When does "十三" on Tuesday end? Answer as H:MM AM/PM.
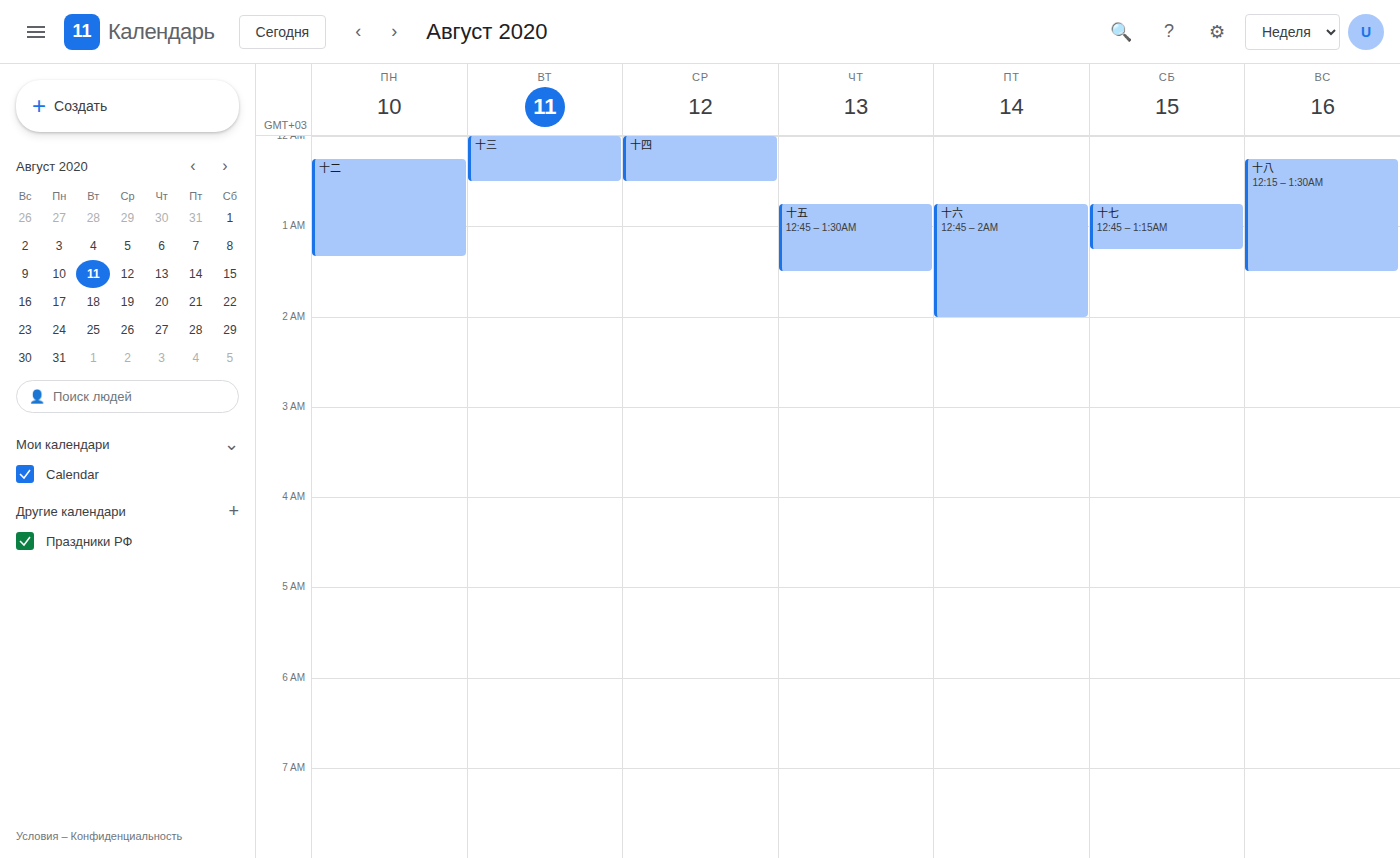
12:30 AM